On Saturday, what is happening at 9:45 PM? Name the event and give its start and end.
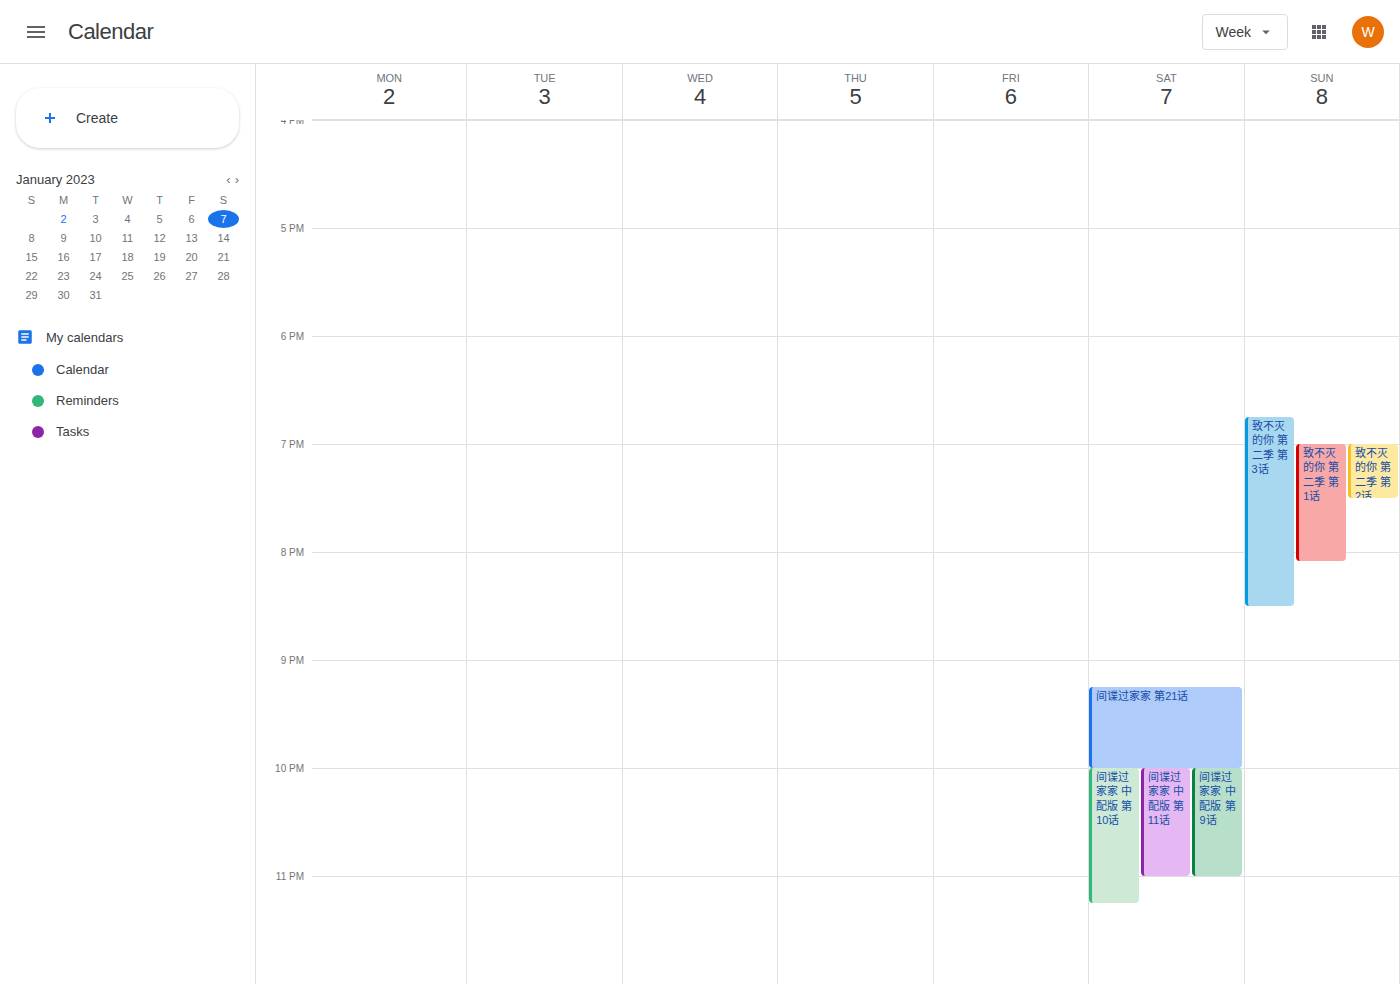
"间谍过家家 第21话", 9:15 PM to 10:00 PM